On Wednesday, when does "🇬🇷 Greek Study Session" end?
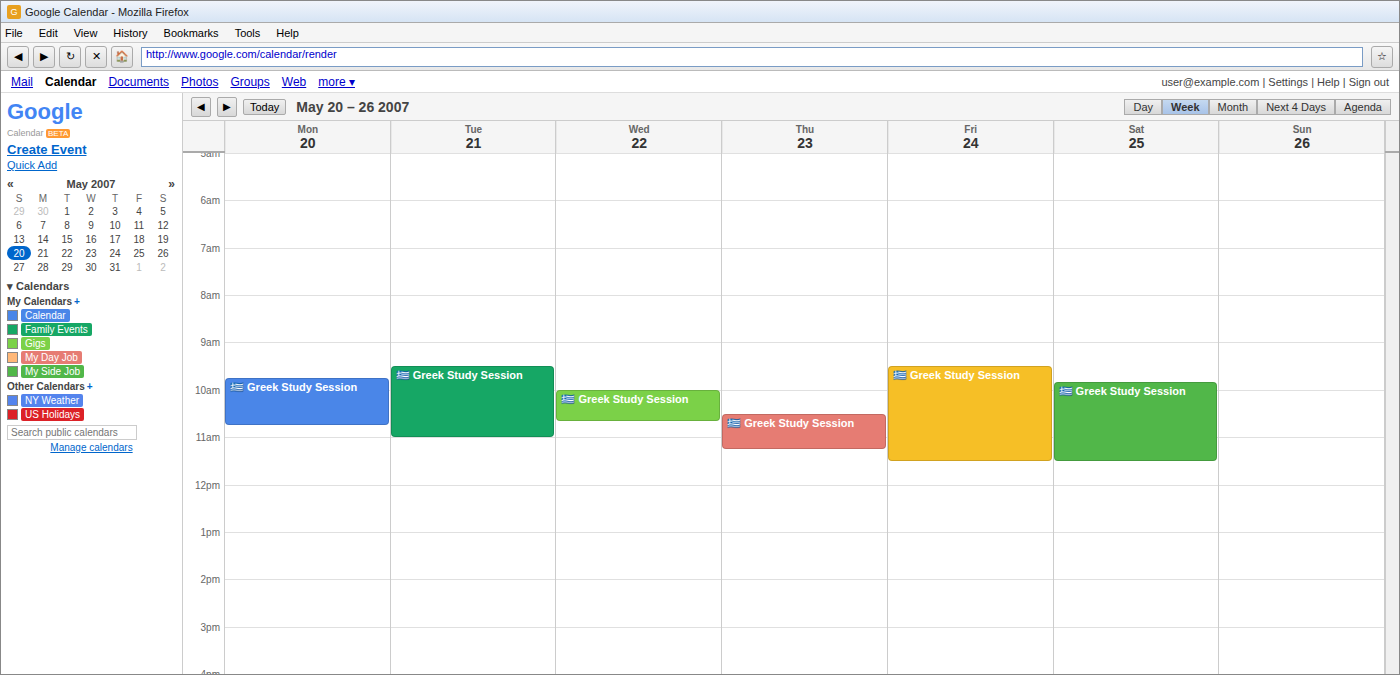
10:40 AM